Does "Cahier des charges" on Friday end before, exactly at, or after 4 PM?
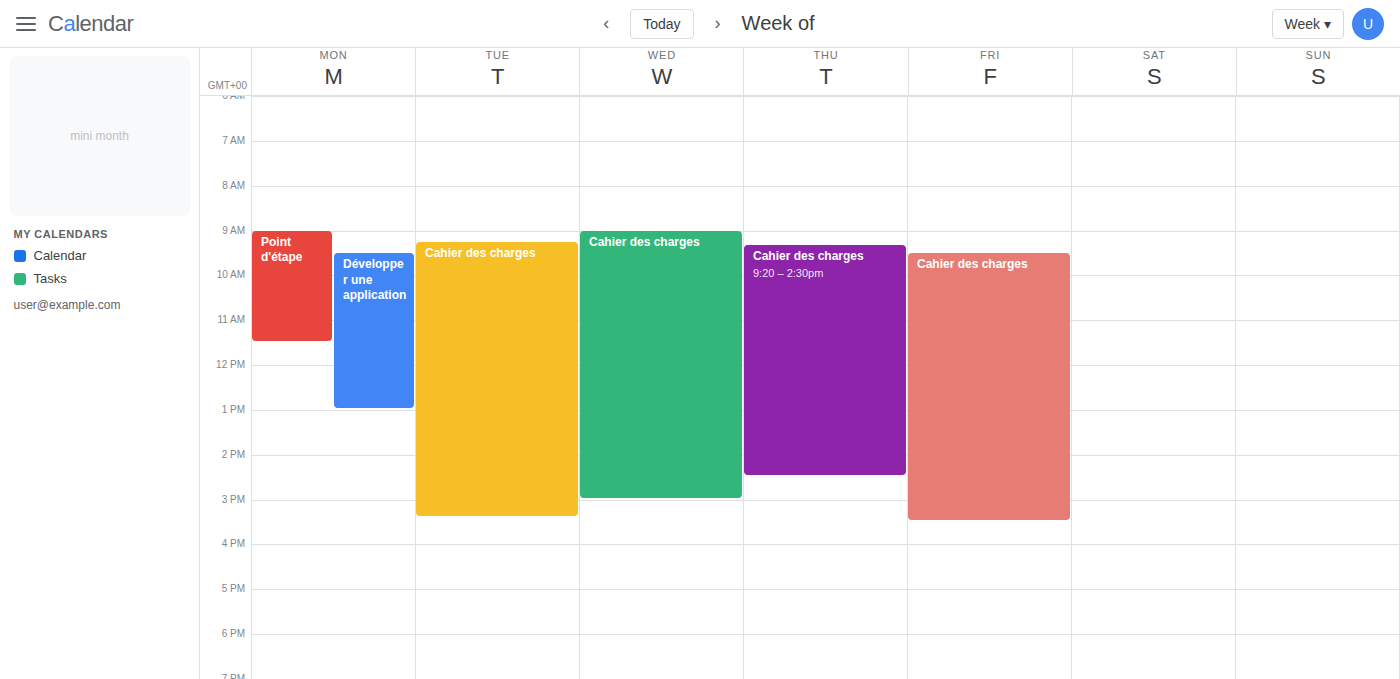
3:30 PM -- before 4 PM, 30 minutes above the 4 PM line.